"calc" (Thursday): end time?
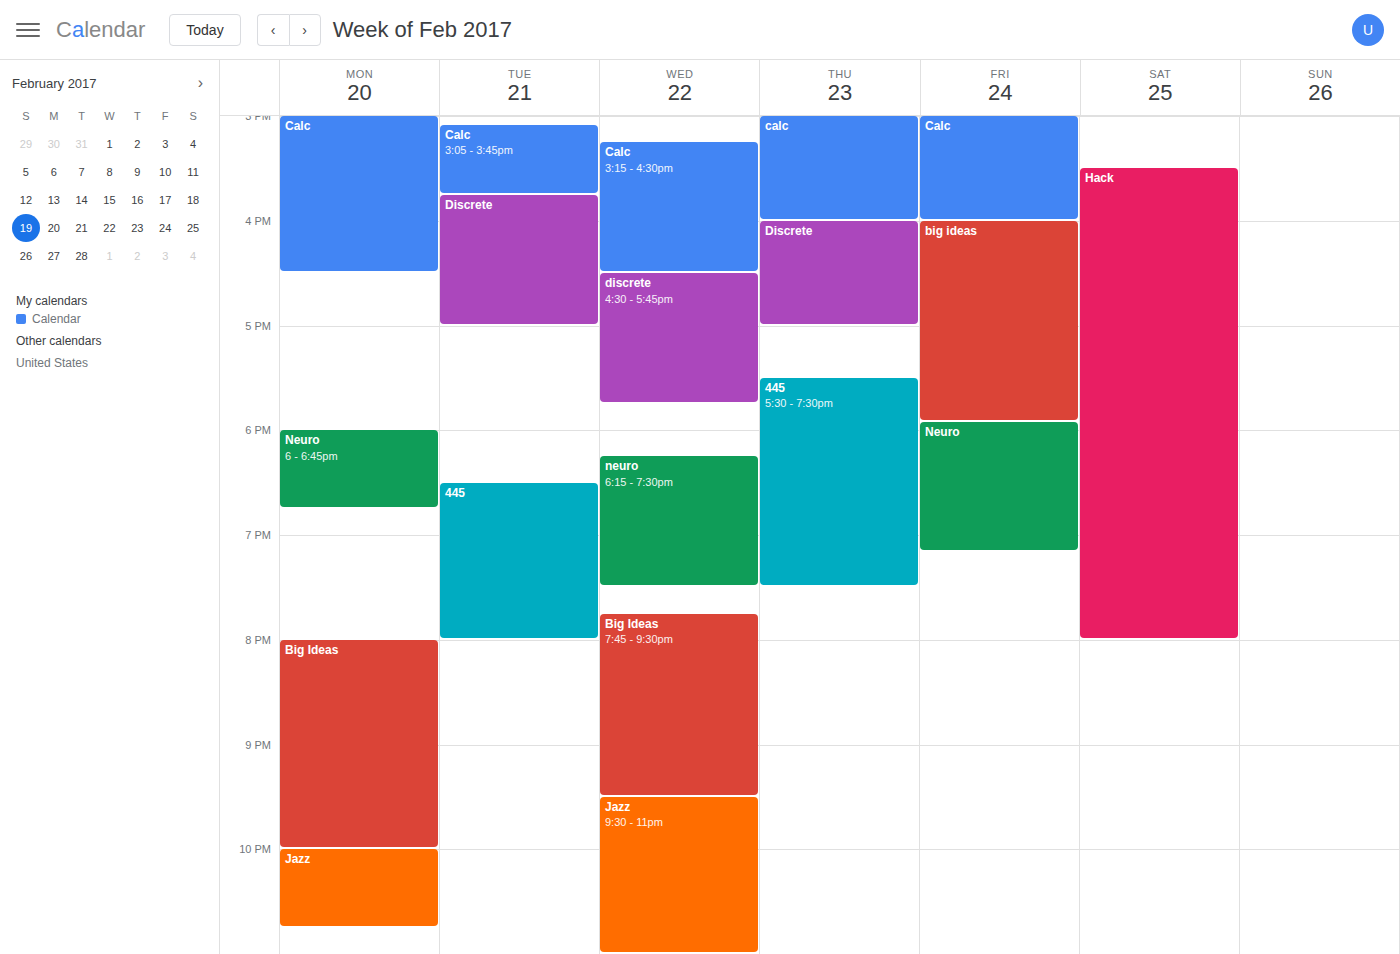
4:00 PM